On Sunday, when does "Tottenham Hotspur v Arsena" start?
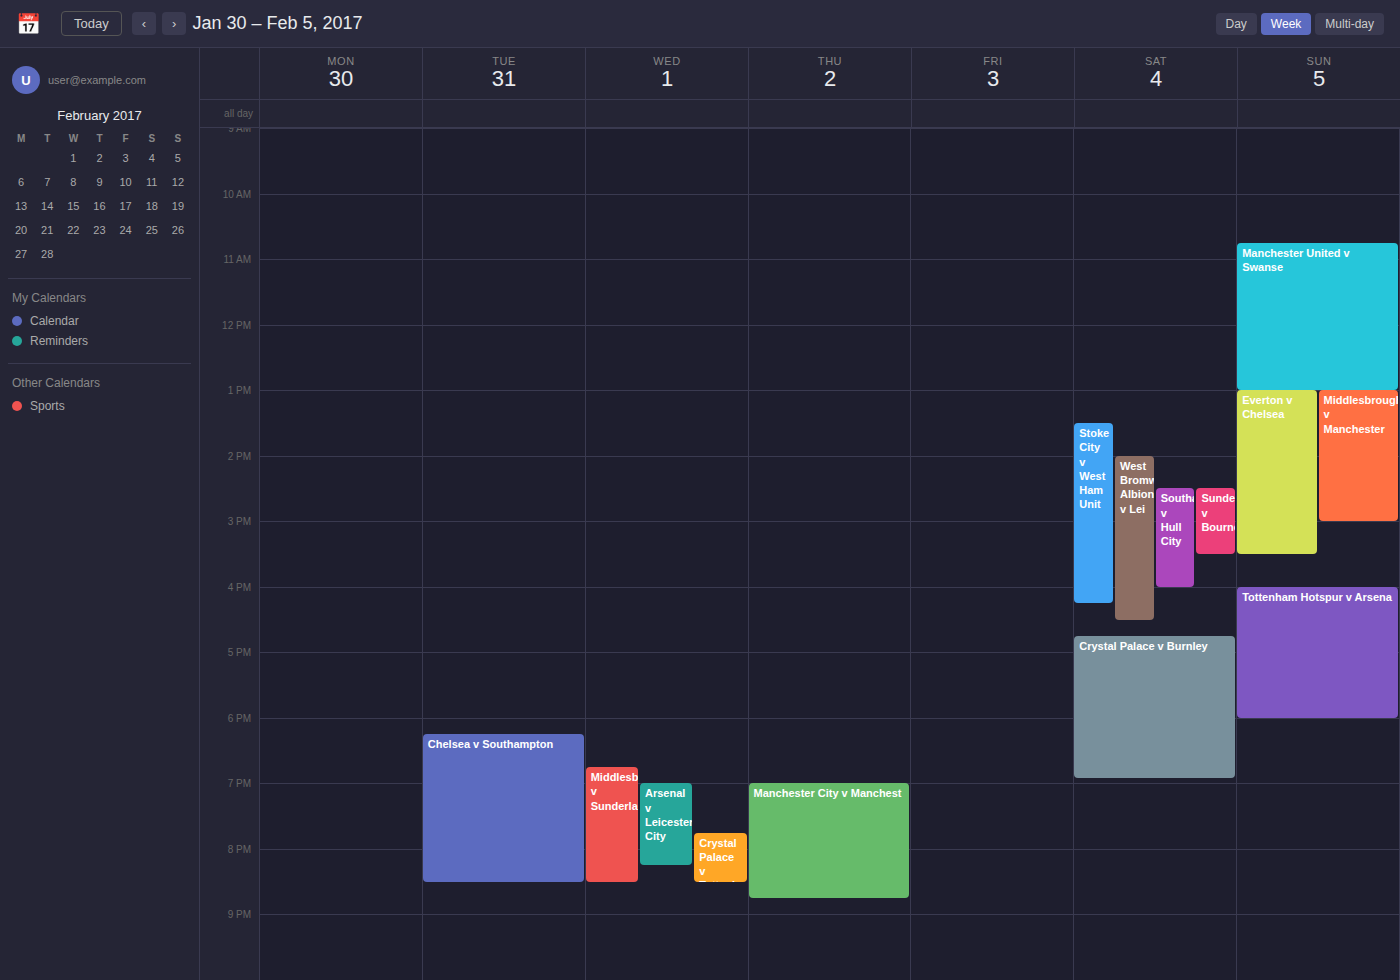
4:00 PM